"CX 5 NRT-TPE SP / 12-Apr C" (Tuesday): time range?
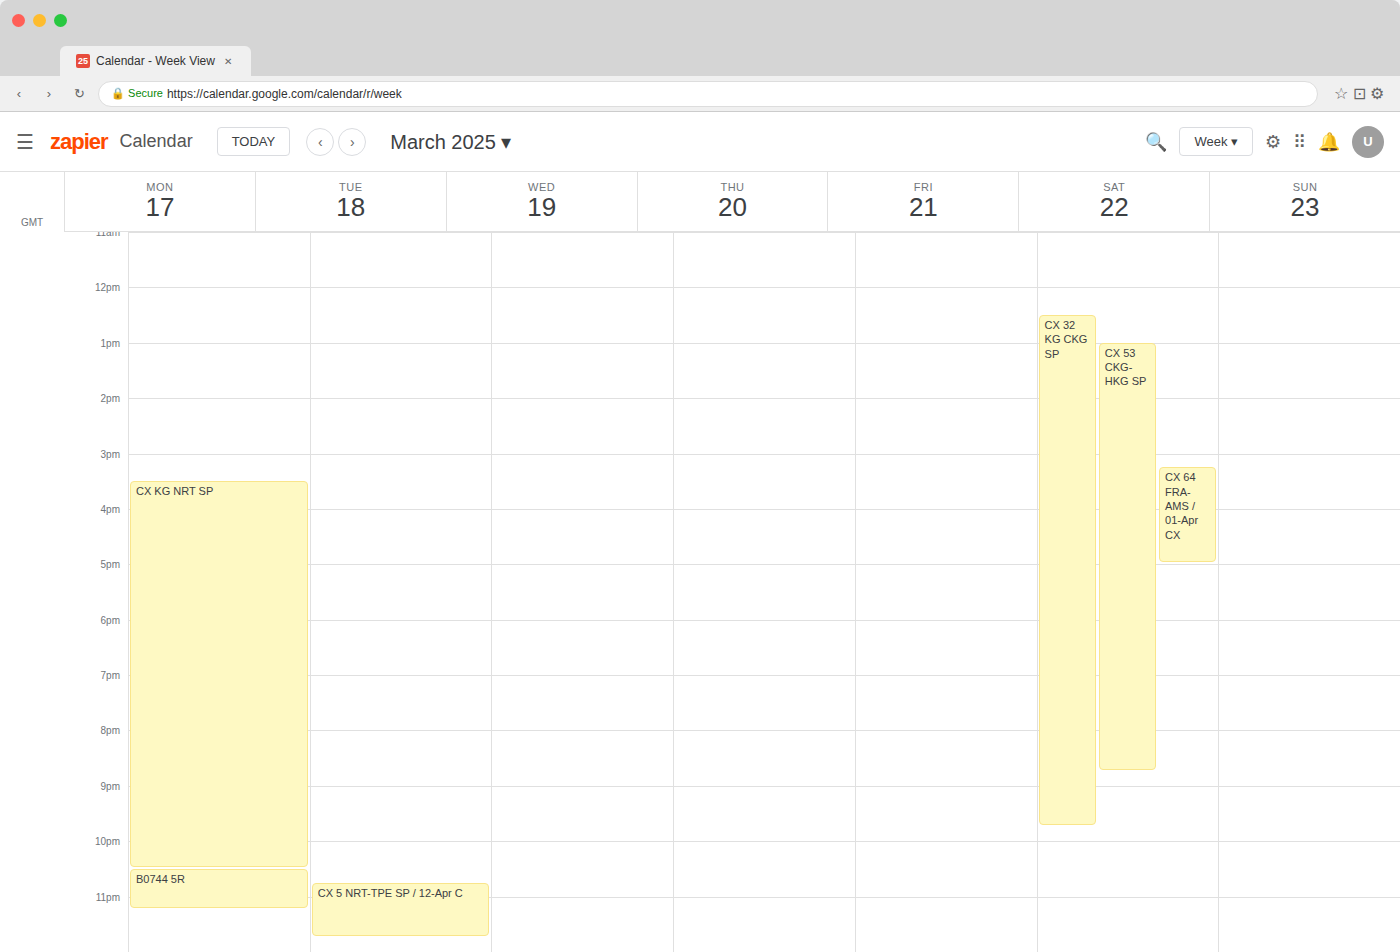
22:45 to 23:45